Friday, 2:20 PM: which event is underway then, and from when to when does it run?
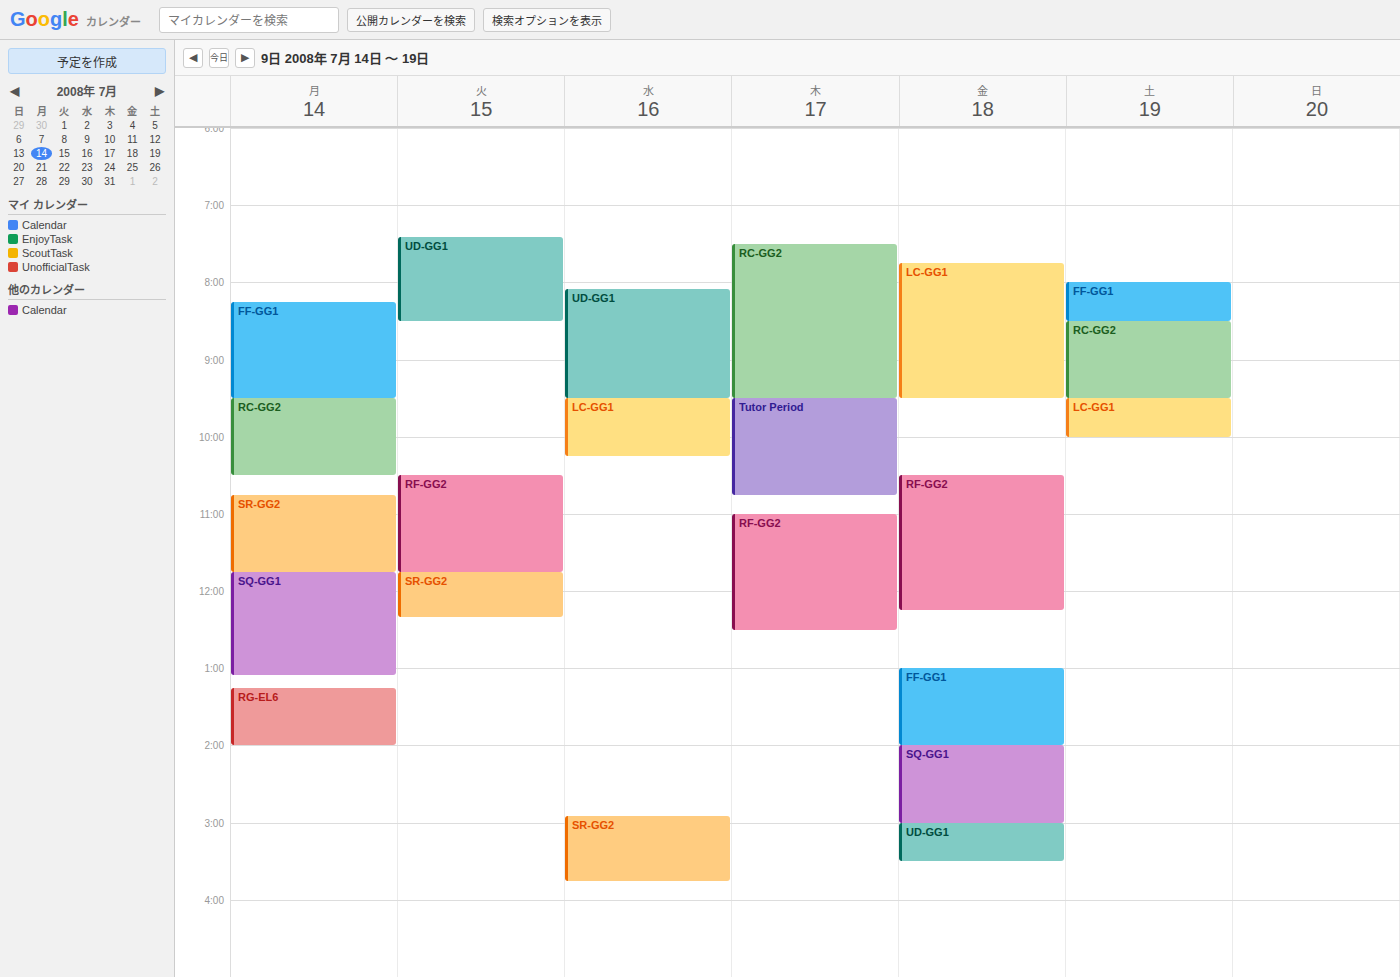
"SQ-GG1", 2:00 PM to 3:00 PM